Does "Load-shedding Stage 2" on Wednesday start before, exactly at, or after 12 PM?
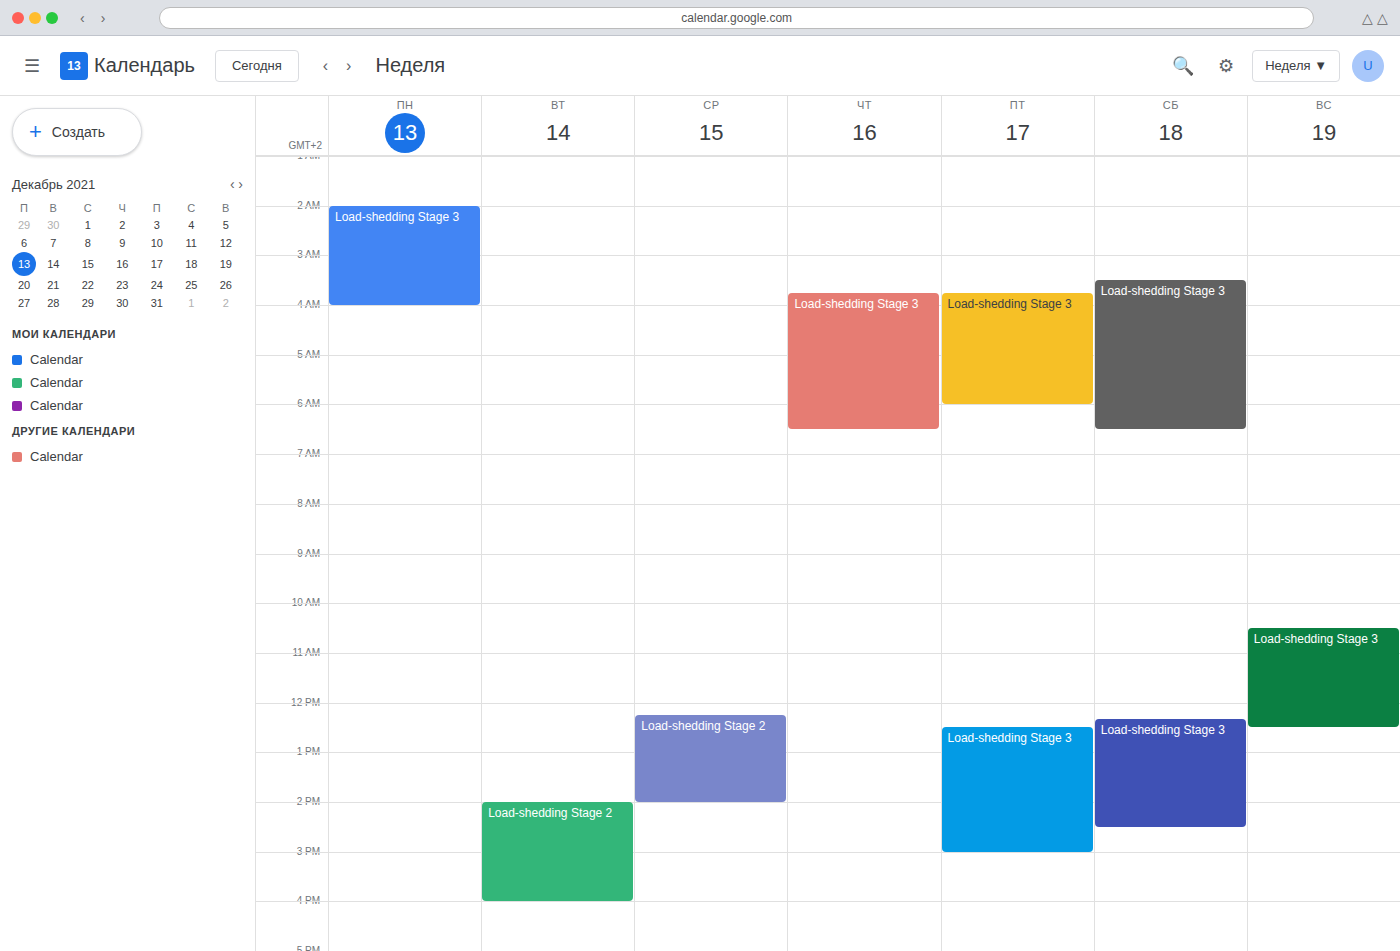
12:15 PM -- after 12 PM, 15 minutes below the 12 PM line.